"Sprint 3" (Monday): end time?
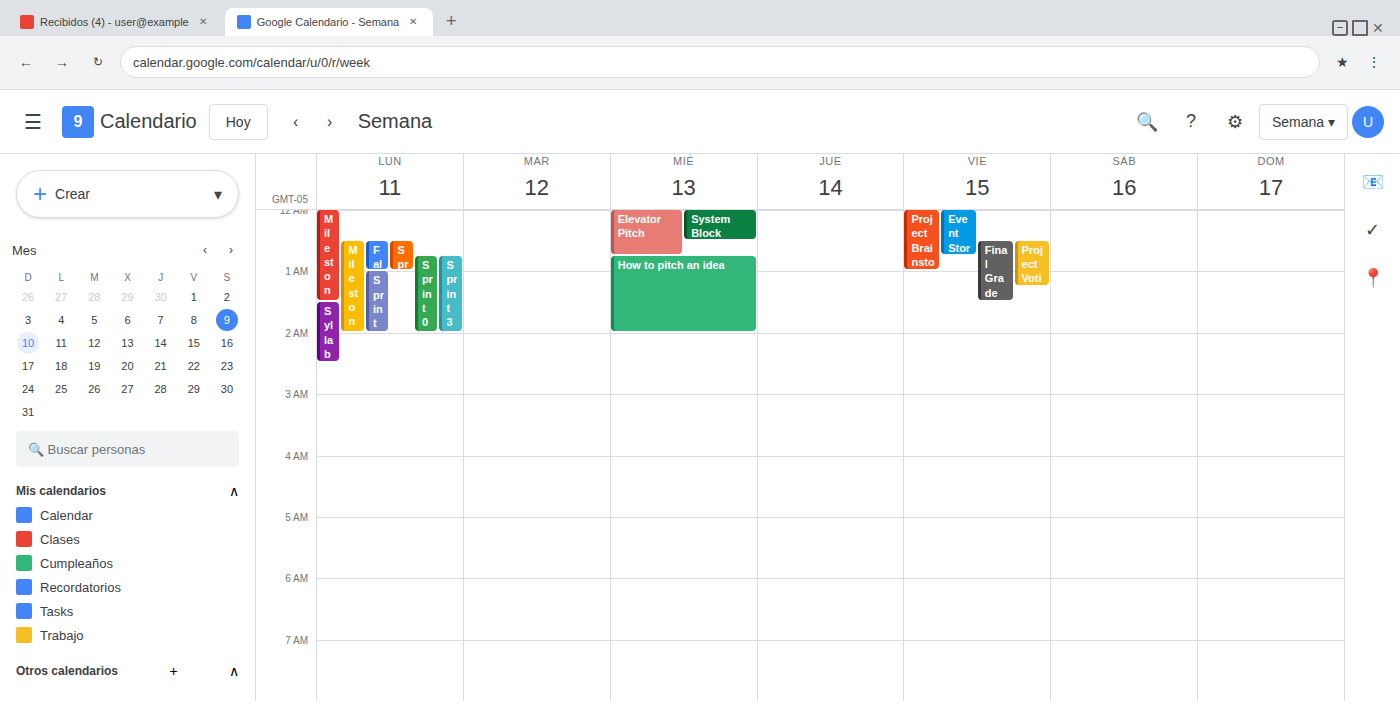
2:00 AM